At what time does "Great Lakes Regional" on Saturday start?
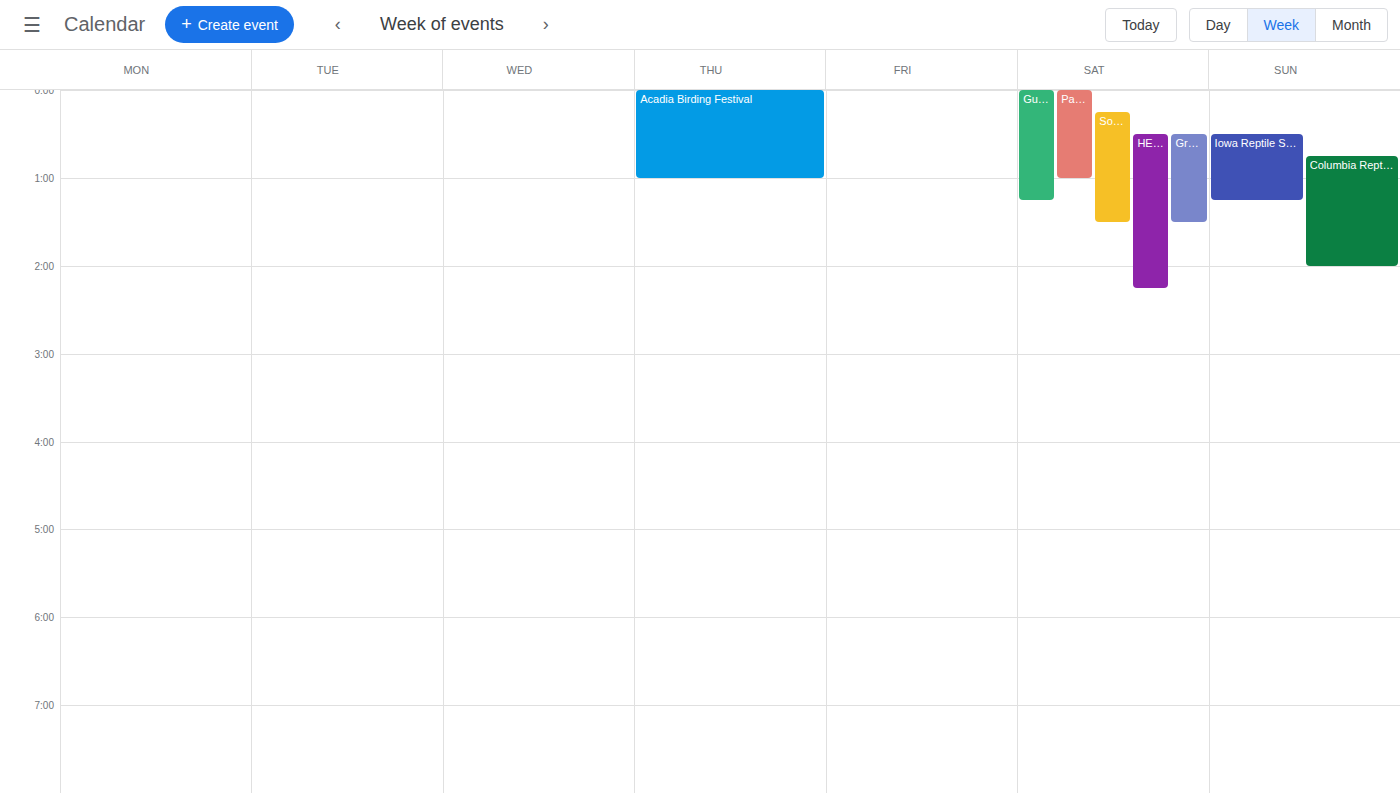
12:30 AM